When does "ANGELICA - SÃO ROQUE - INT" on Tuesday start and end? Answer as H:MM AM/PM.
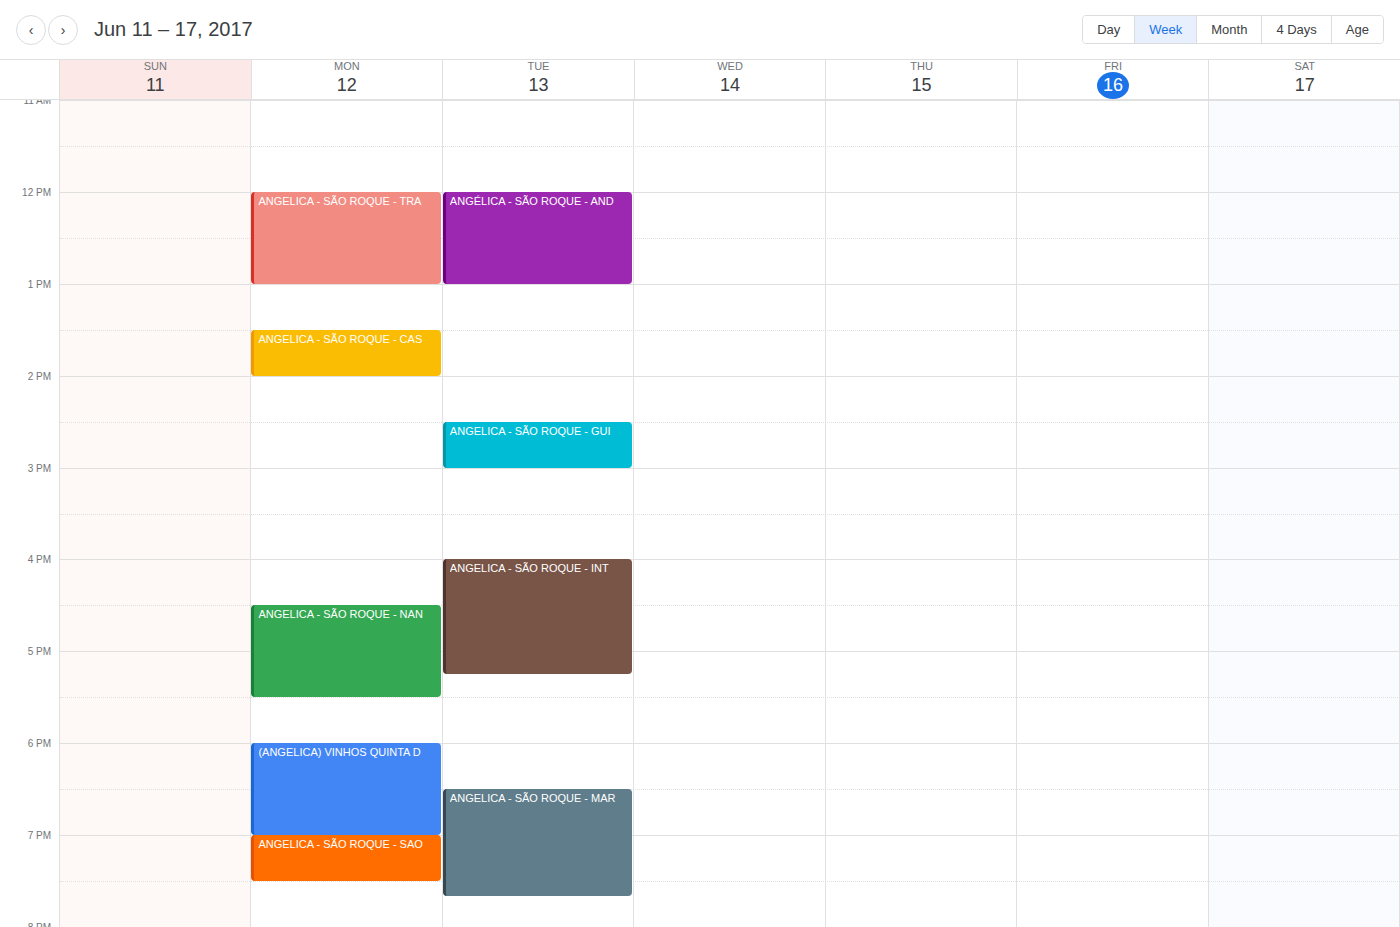
4:00 PM to 5:15 PM